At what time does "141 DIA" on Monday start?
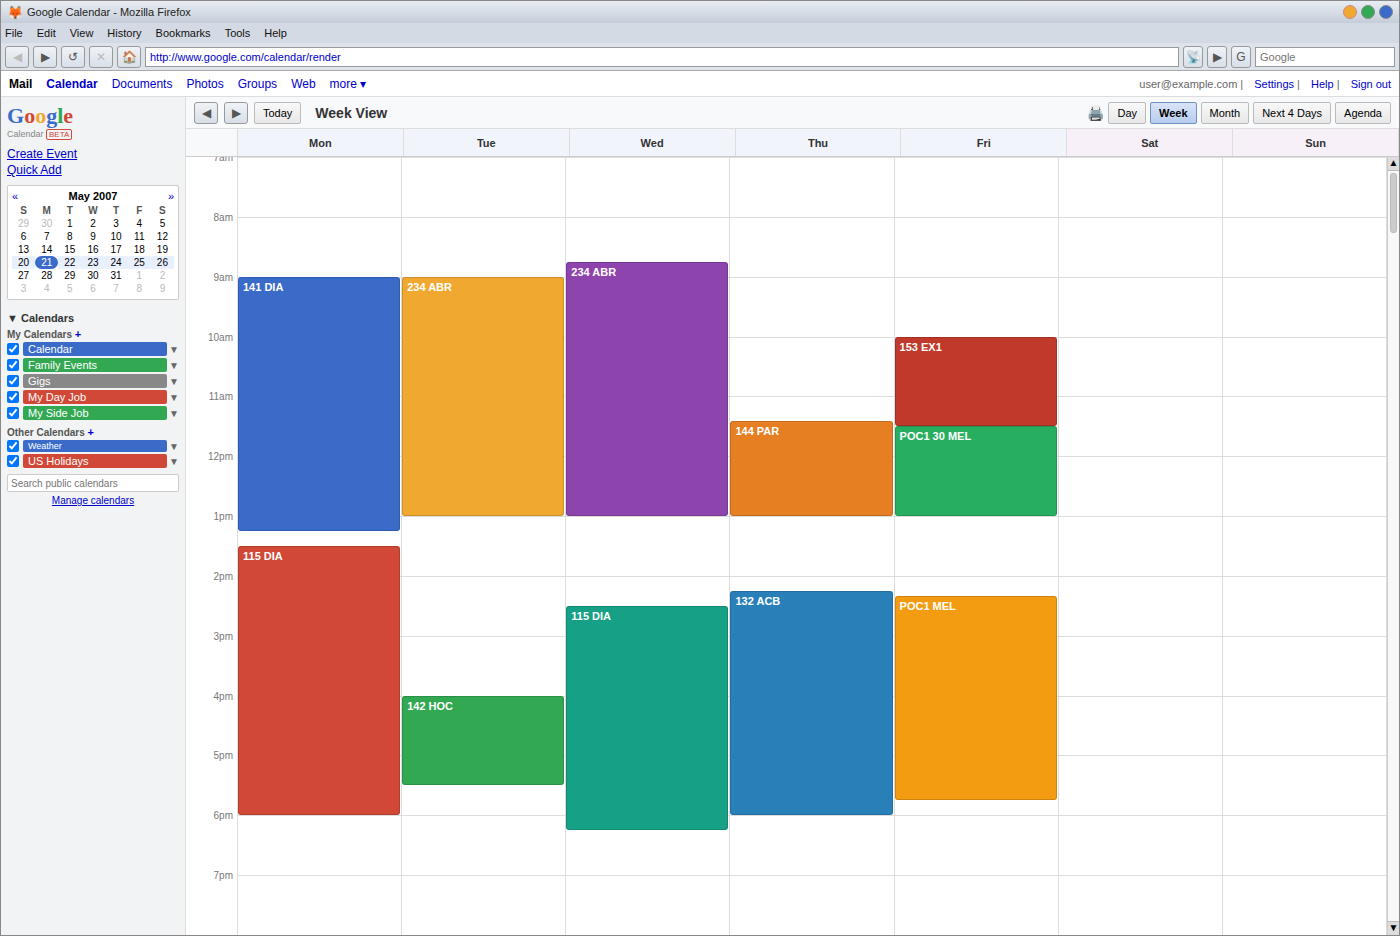
9:00 AM